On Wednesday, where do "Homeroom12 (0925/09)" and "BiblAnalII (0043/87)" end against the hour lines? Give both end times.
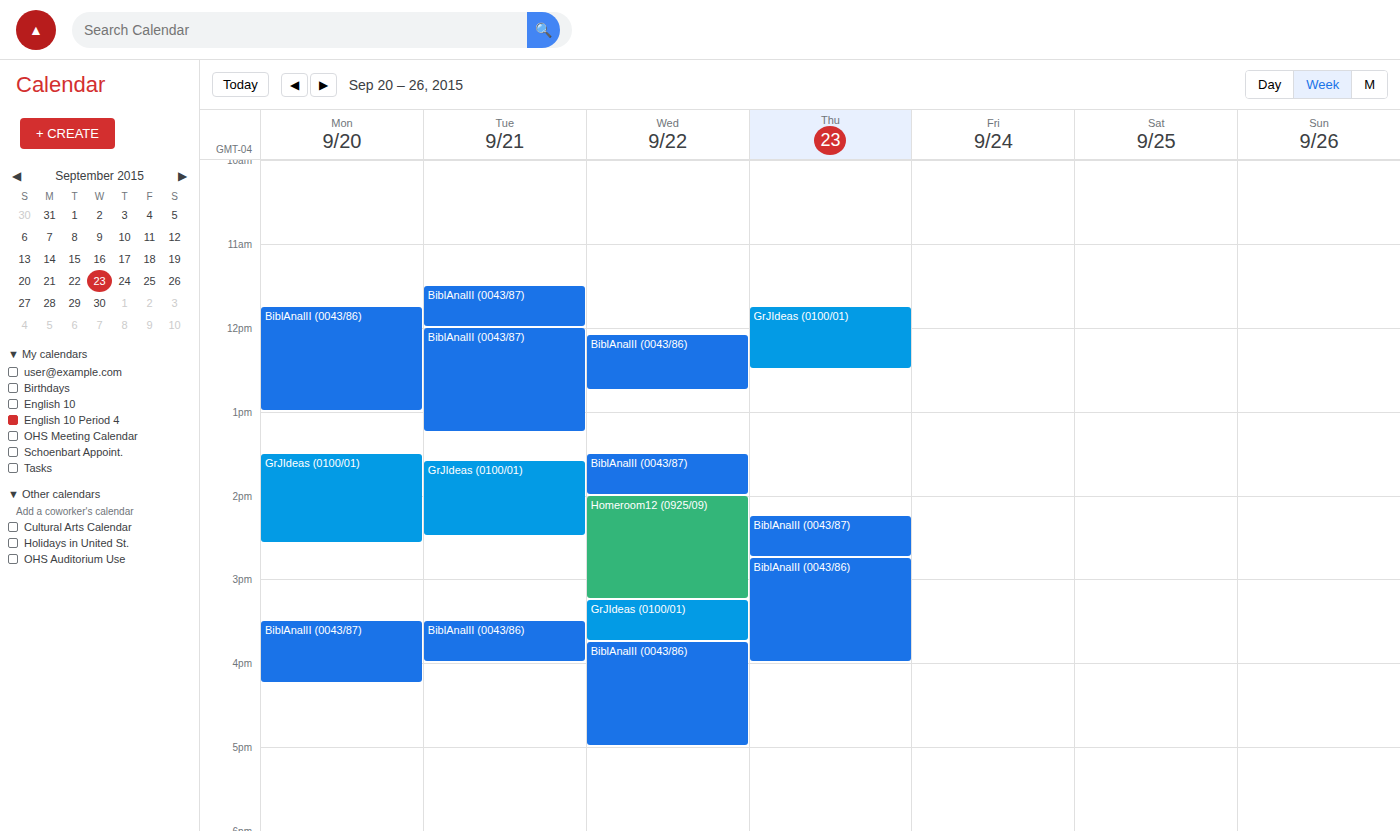
"Homeroom12 (0925/09)": 3:15 PM, neither: a quarter of the way from the 3 PM line to the 4 PM line. "BiblAnalII (0043/87)": 2:00 PM, exactly on the 2 PM line.